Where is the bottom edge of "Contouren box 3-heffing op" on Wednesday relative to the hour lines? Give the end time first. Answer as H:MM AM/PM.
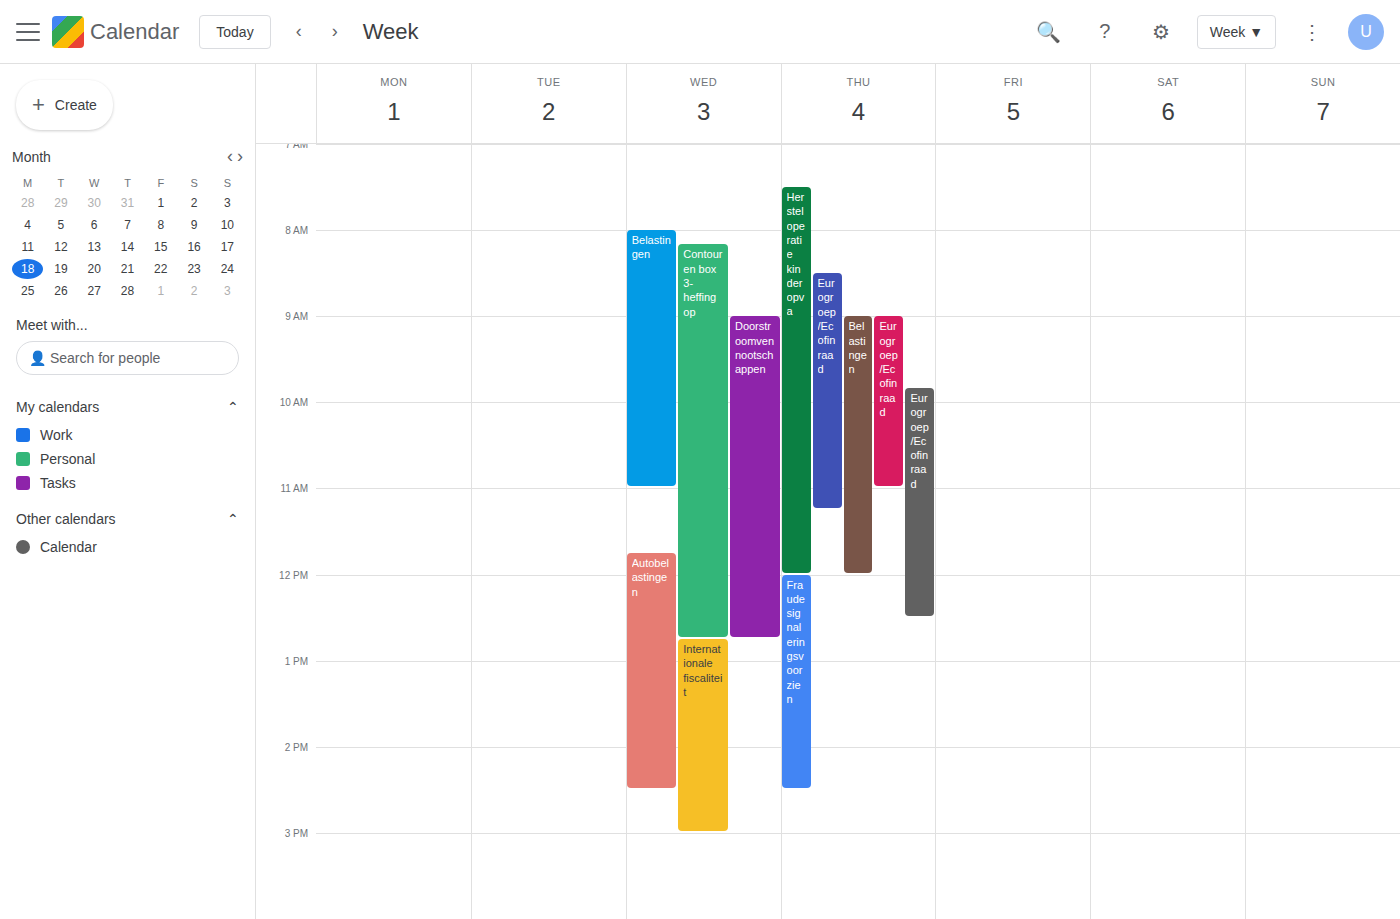
12:45 PM -- neither: three quarters of the way from the 12 PM line to the 1 PM line.